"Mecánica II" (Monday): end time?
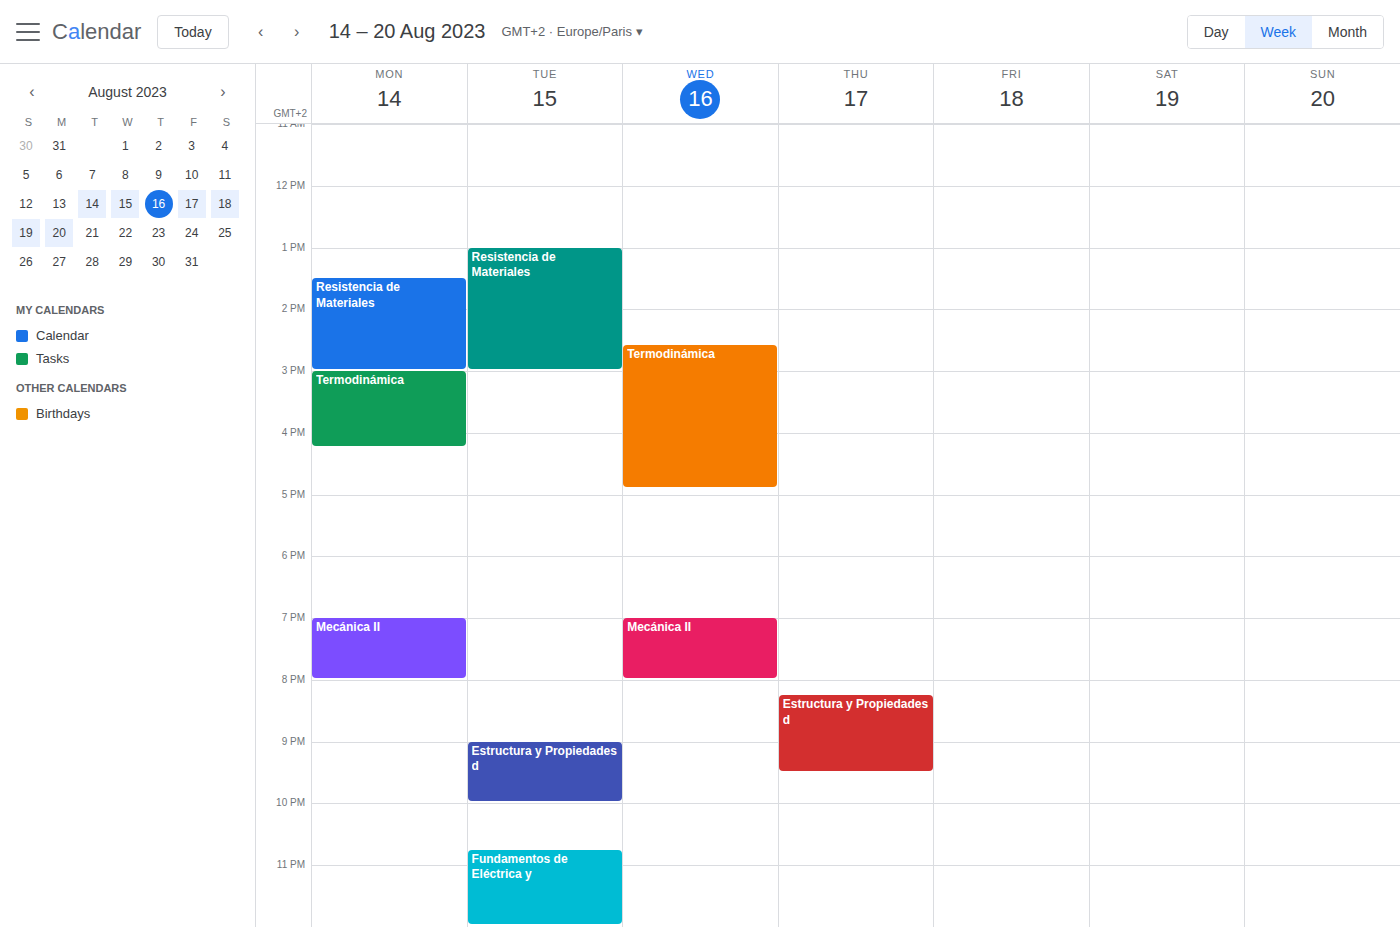
8:00 PM